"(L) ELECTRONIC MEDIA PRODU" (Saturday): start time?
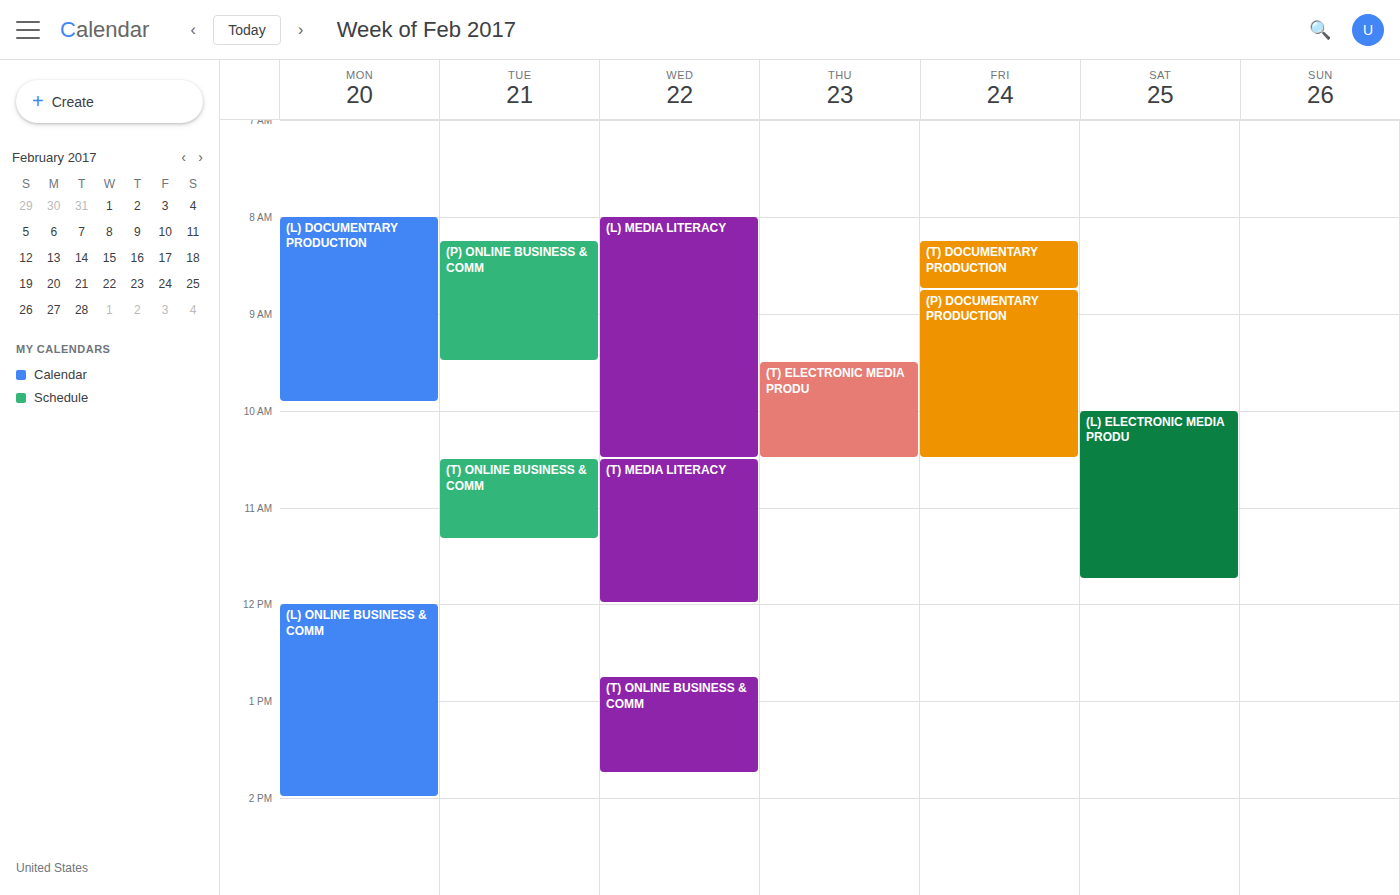
10:00 AM